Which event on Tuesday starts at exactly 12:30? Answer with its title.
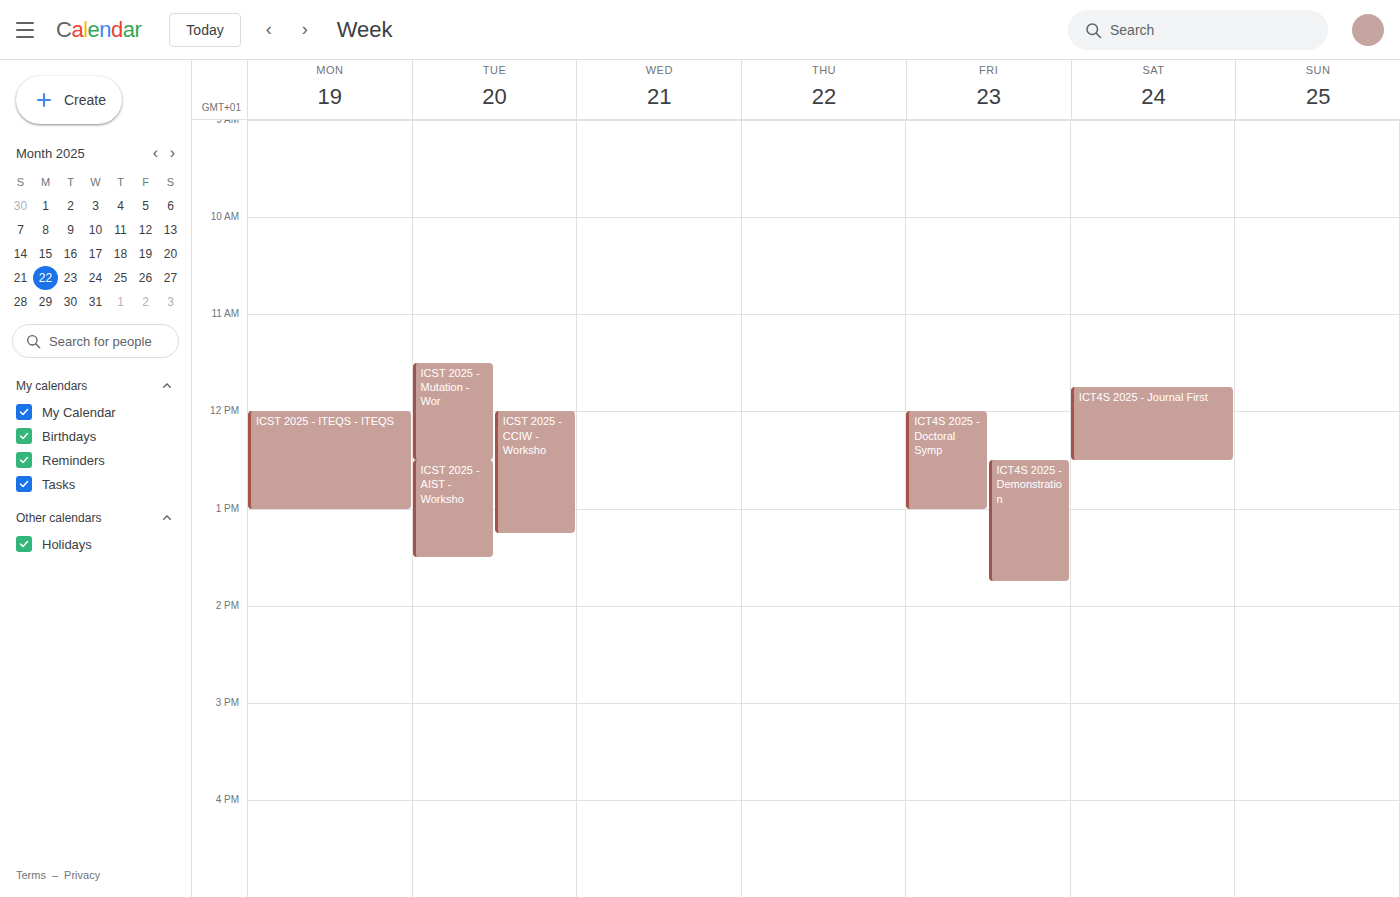
"ICST 2025 - AIST - Worksho"